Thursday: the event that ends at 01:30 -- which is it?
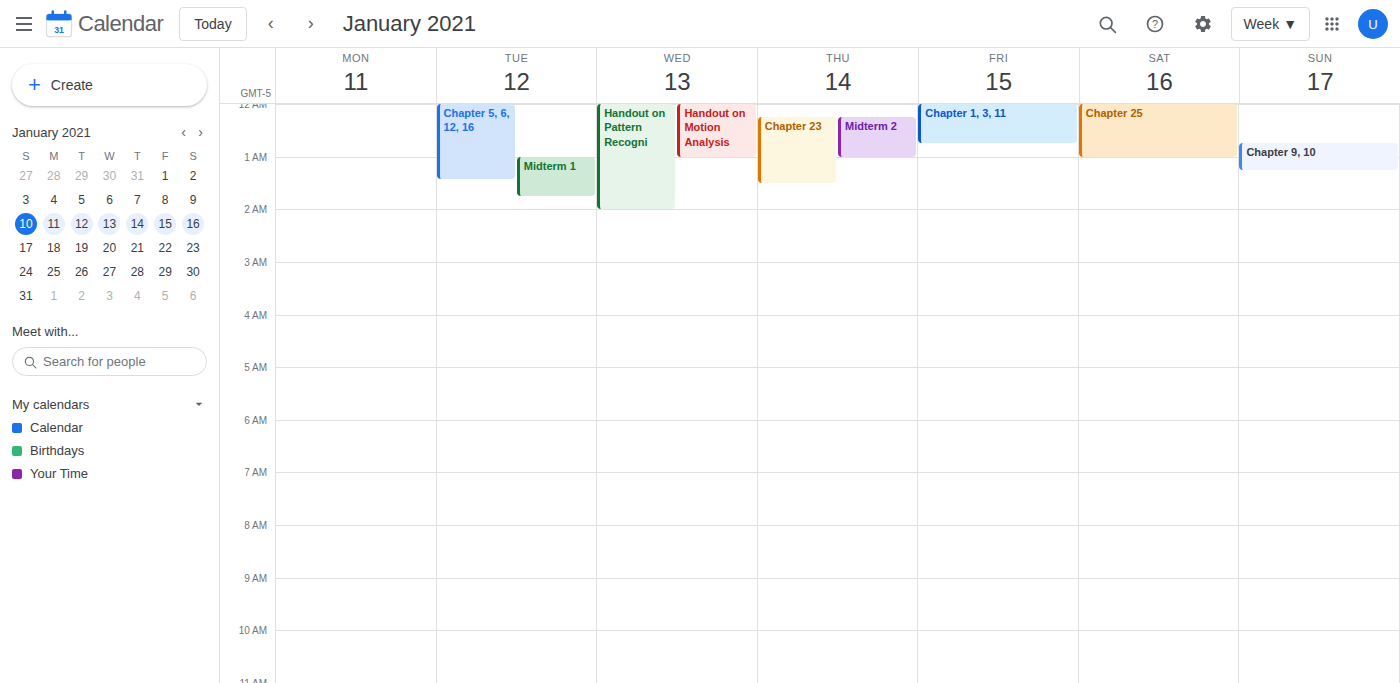
"Chapter 23"